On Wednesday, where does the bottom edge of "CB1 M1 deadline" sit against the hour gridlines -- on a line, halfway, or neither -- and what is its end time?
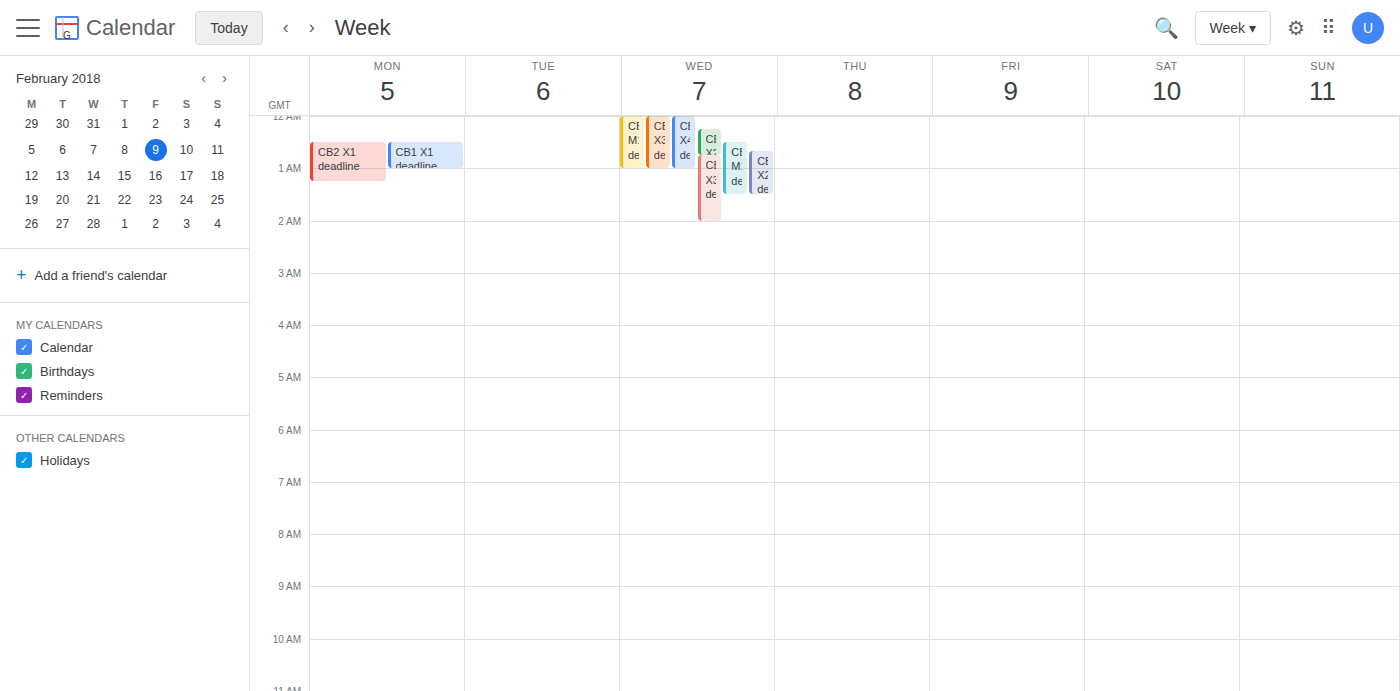
1:00 AM -- exactly on the 1 AM line.